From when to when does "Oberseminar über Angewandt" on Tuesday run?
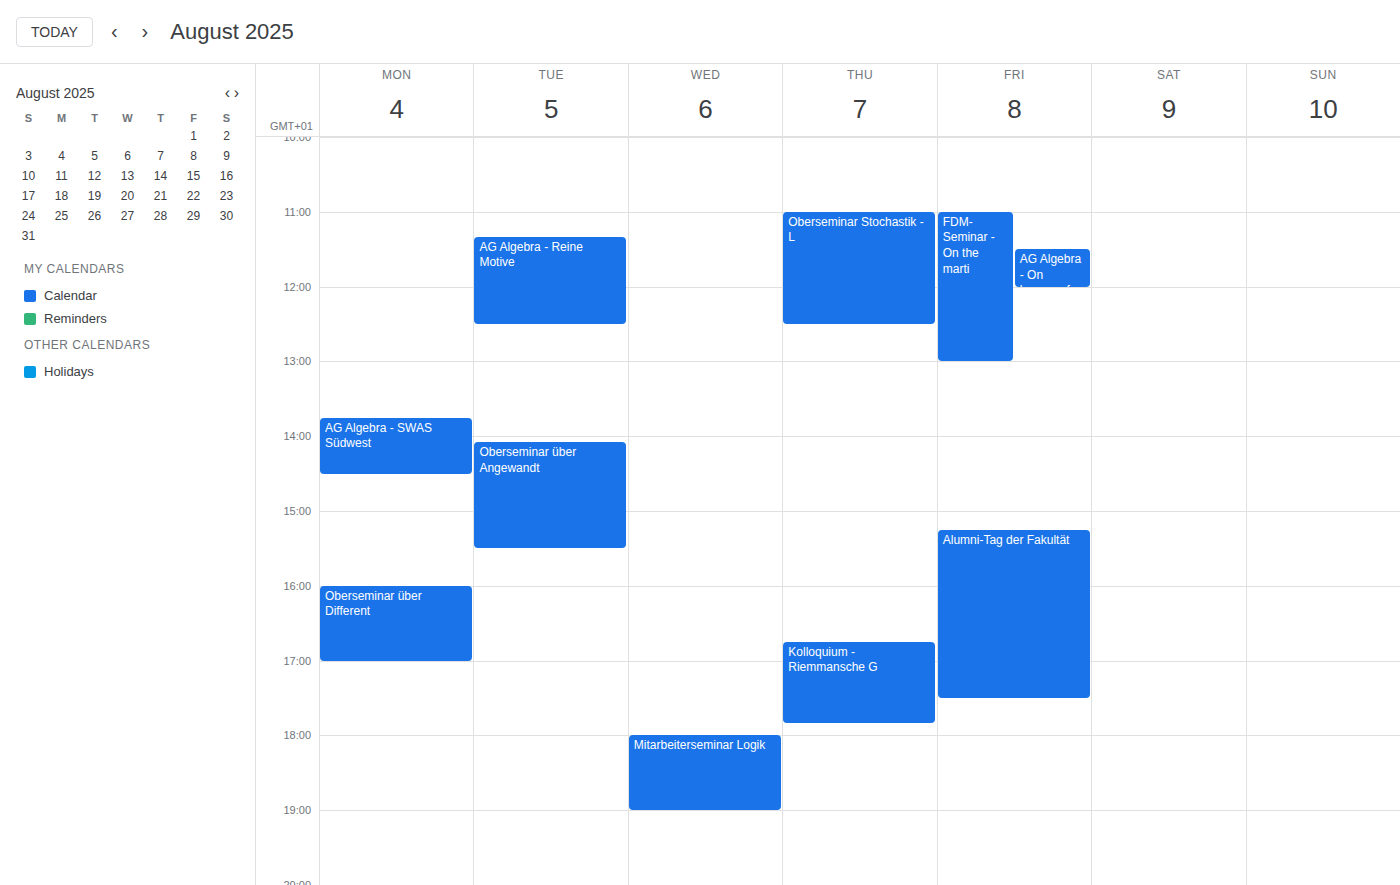
14:05 to 15:30